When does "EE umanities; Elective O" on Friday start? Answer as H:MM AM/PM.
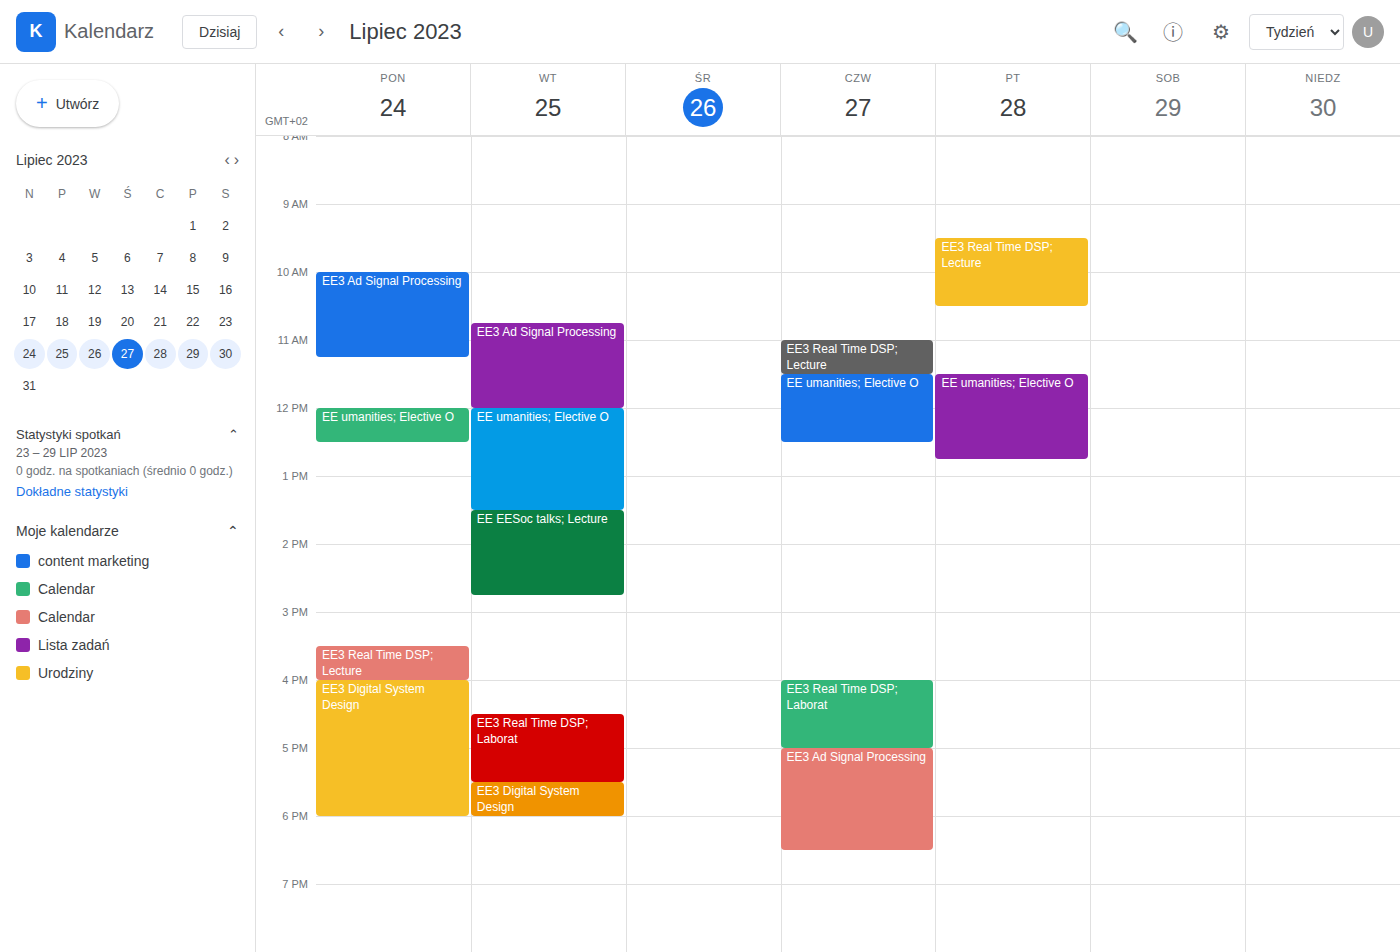
11:30 AM